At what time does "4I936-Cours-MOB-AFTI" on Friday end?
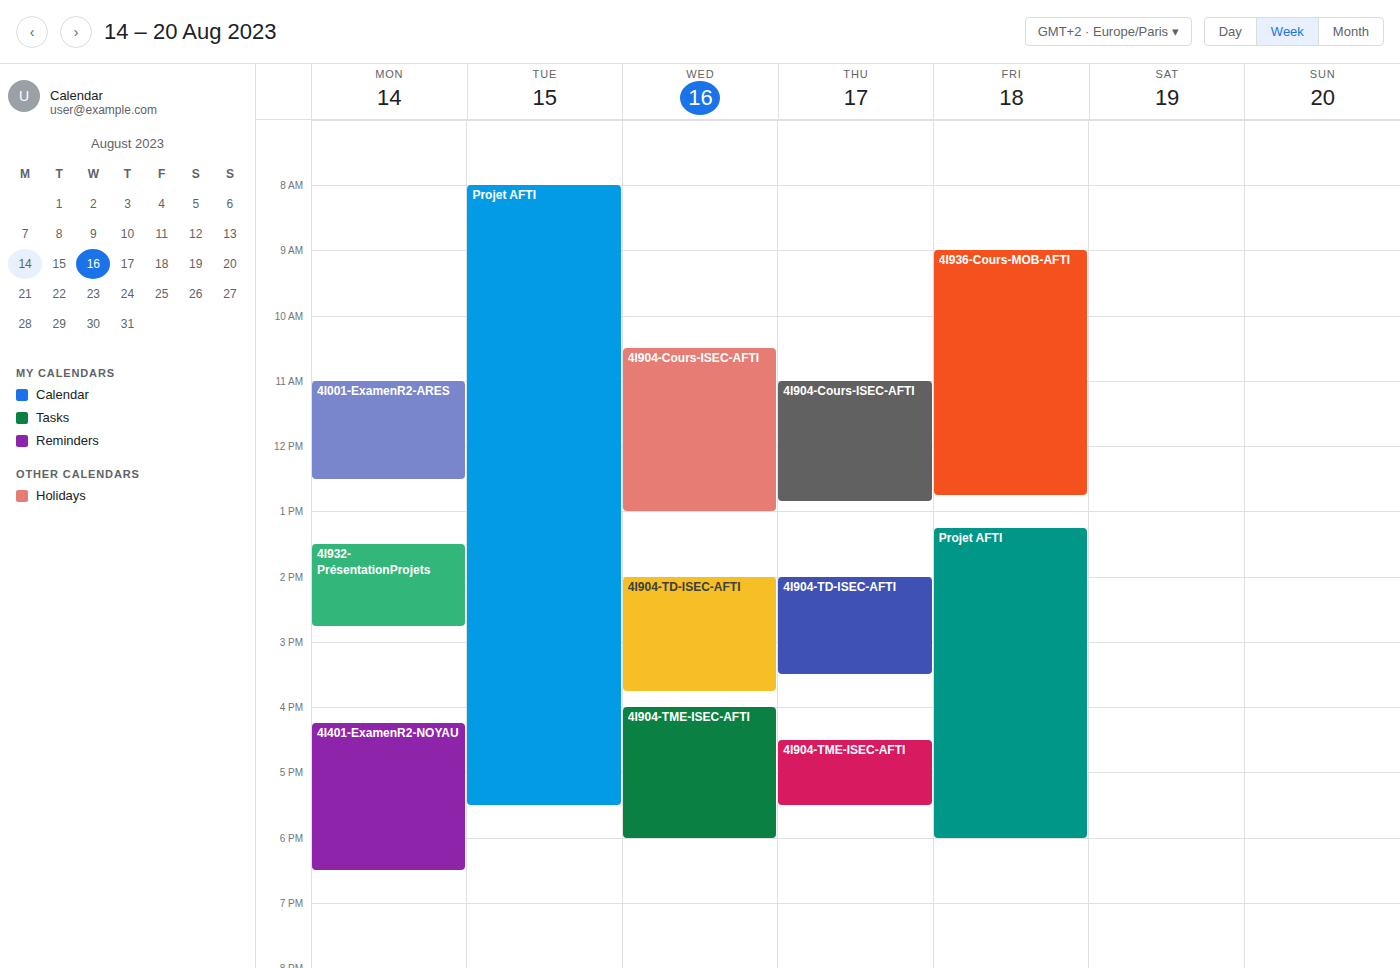
12:45 PM